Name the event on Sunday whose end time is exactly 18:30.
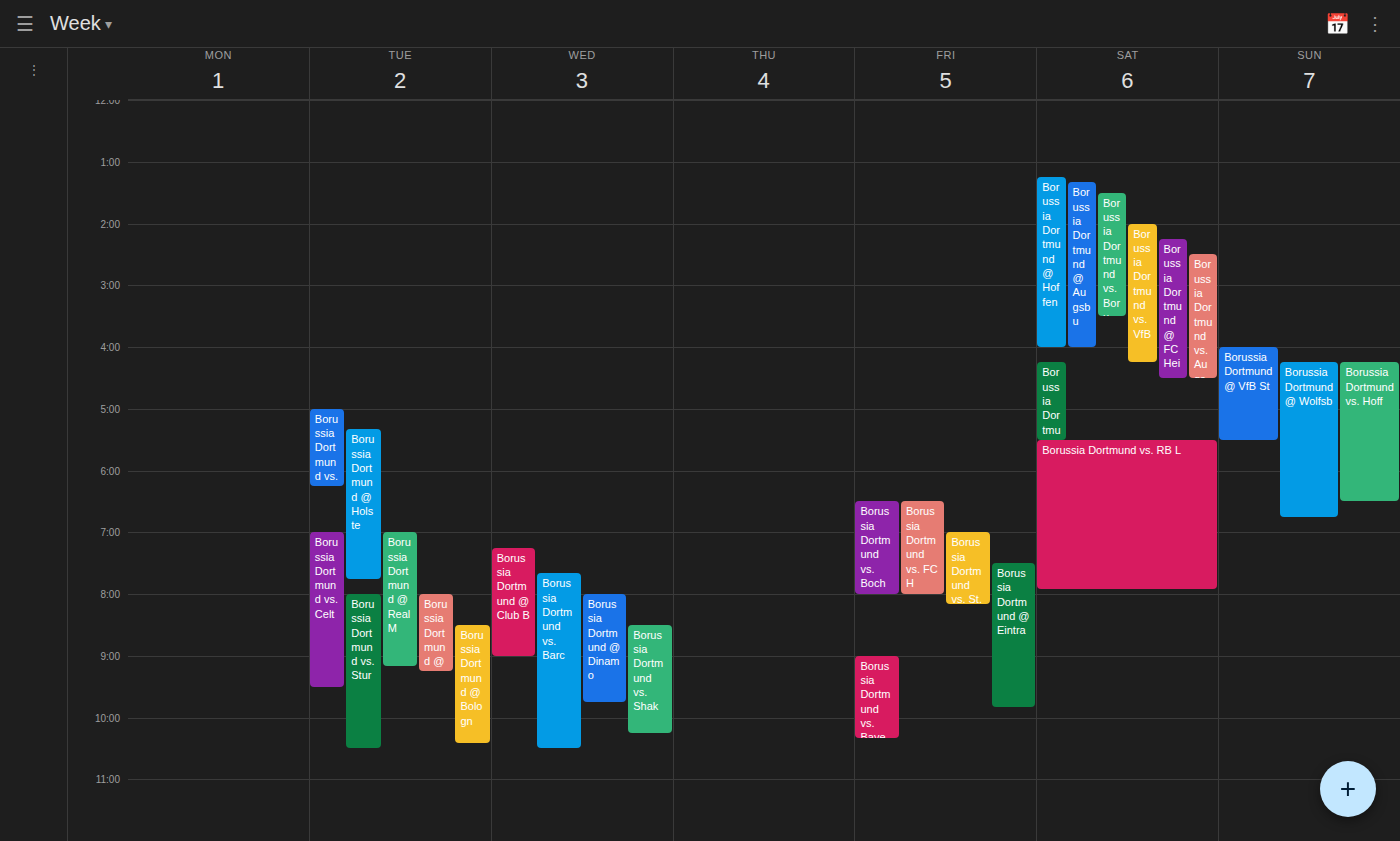
"Borussia Dortmund vs. Hoff"